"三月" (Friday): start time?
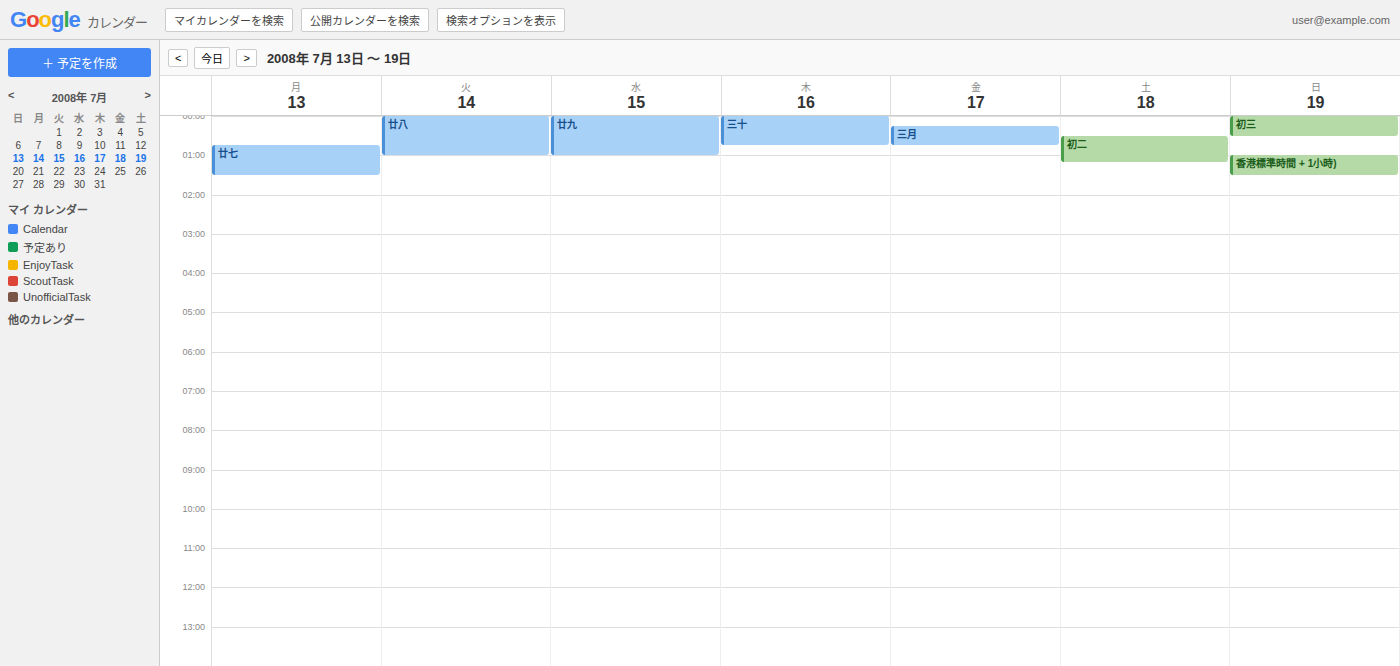
12:15 AM